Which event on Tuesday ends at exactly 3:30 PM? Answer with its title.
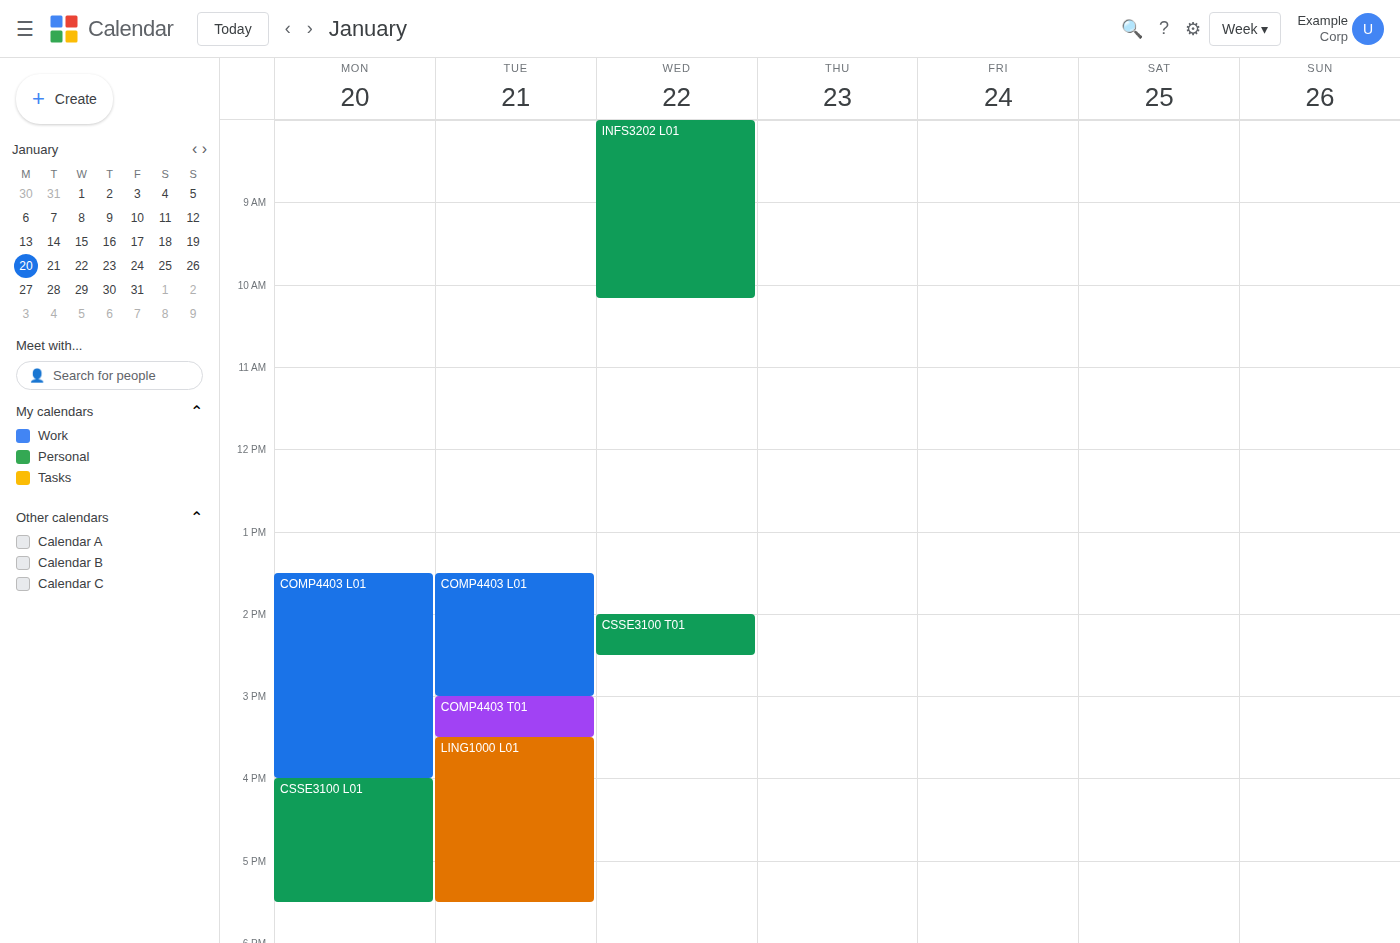
"COMP4403 T01"